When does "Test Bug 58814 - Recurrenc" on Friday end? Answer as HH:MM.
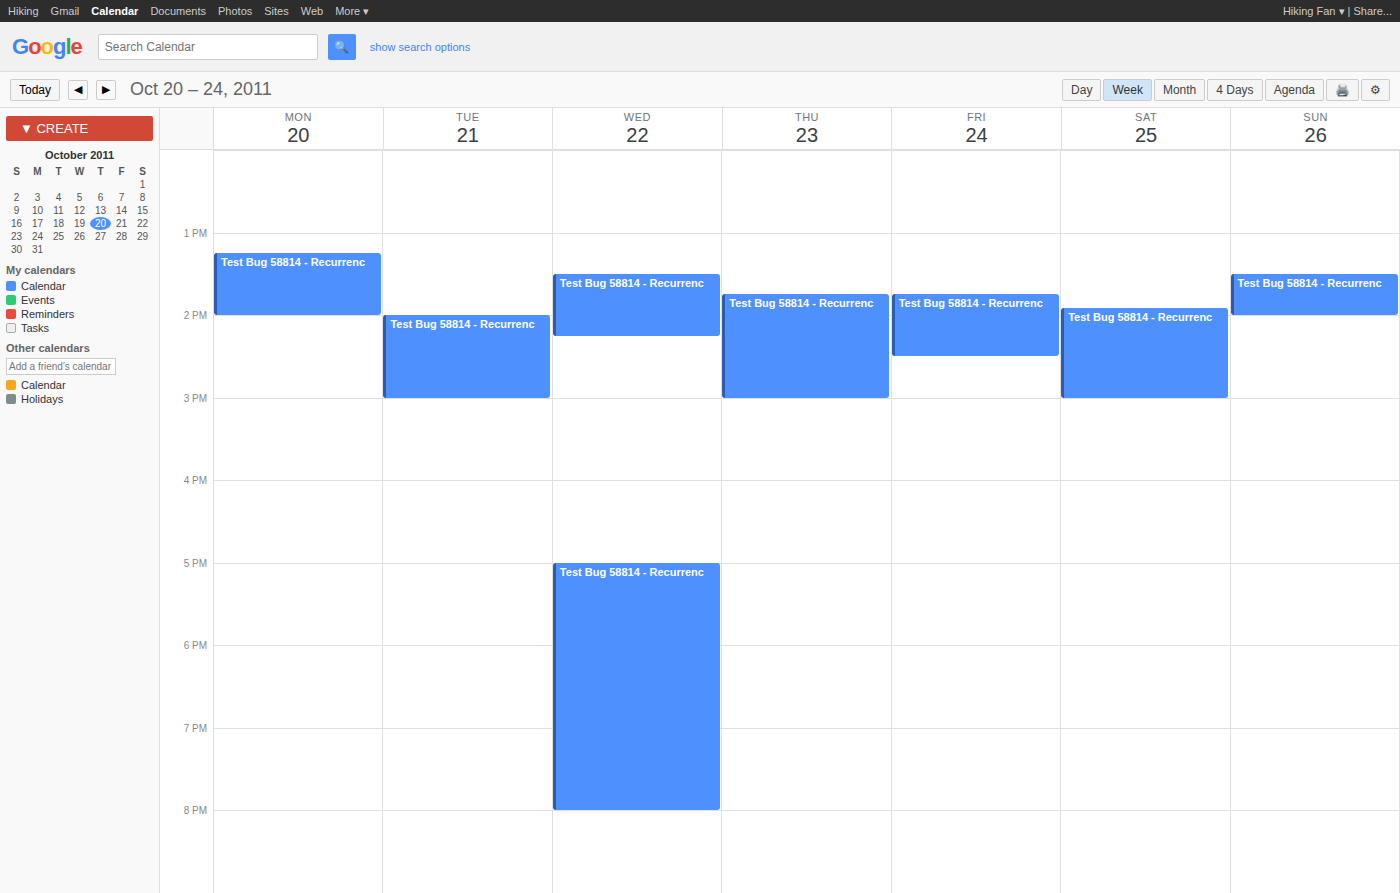
14:30